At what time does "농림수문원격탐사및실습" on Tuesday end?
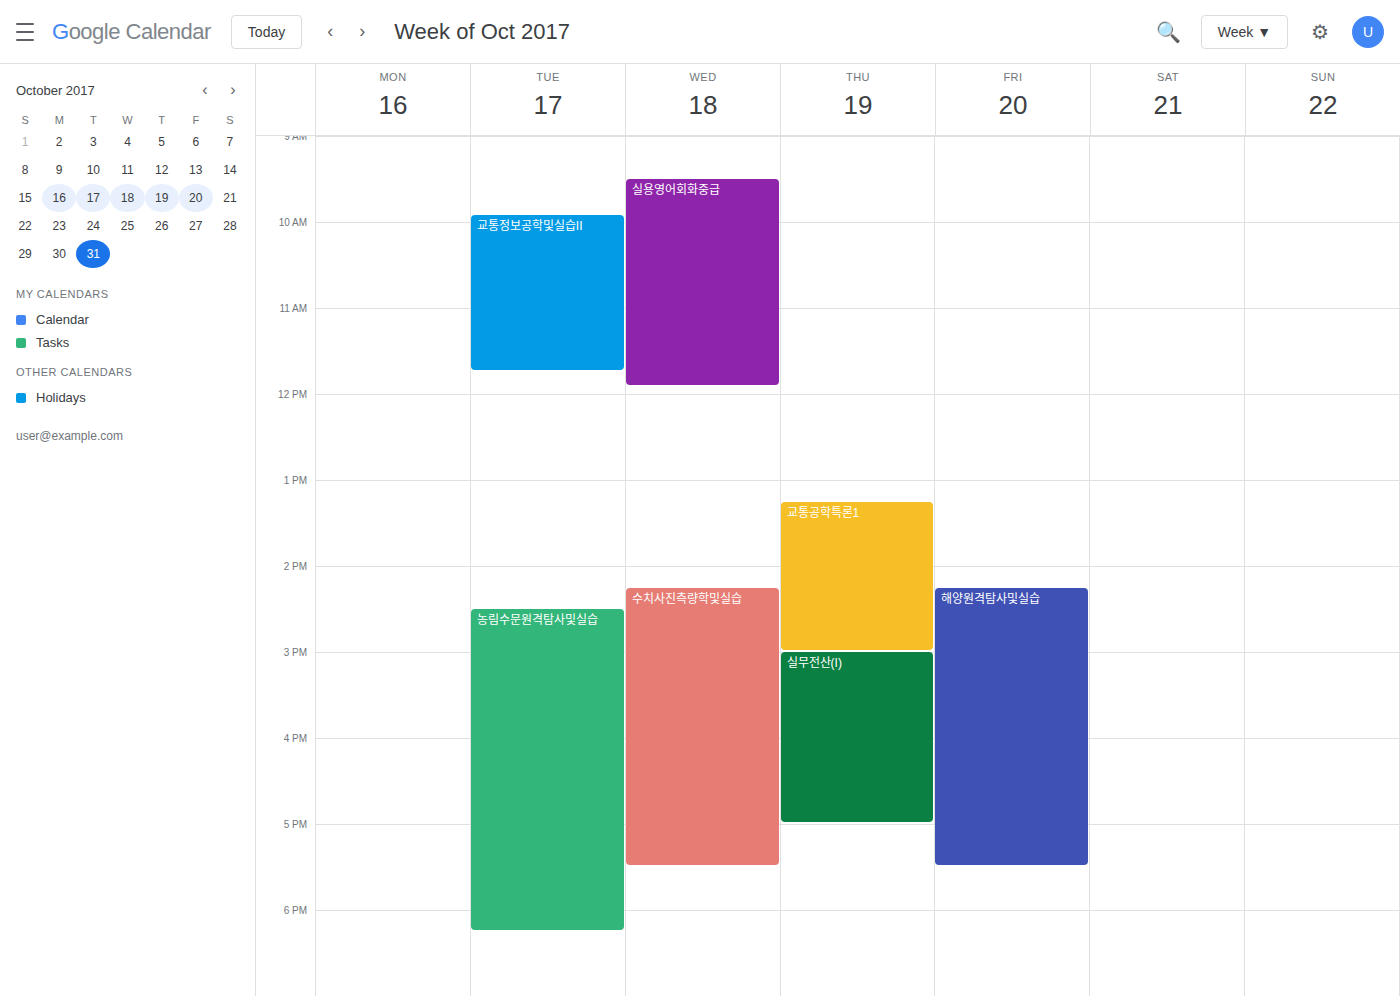
6:15 PM